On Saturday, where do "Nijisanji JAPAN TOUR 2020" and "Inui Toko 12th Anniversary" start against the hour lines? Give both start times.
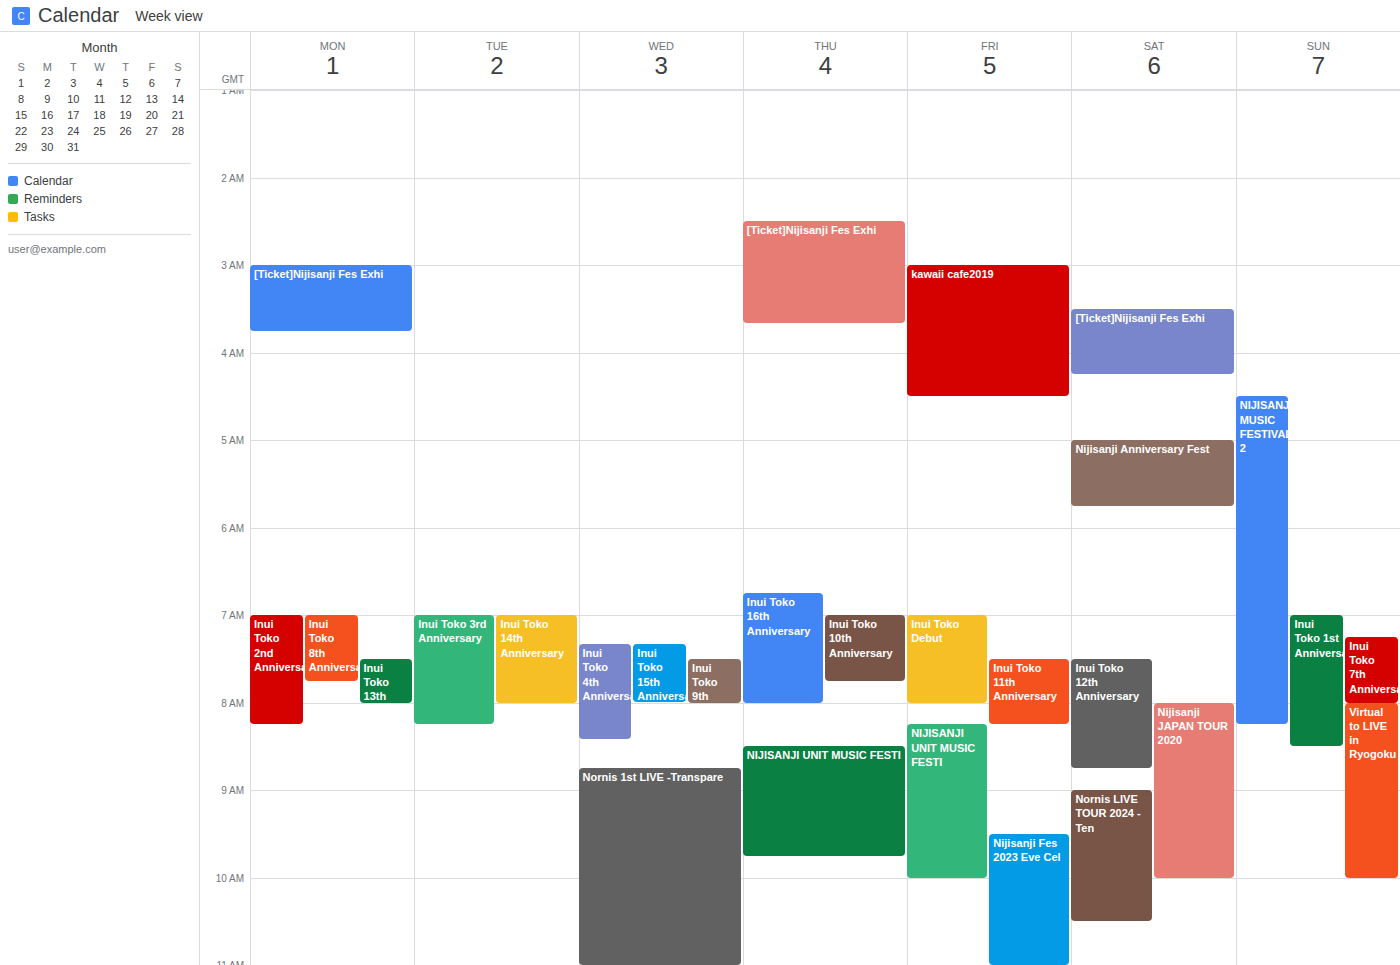
"Nijisanji JAPAN TOUR 2020": 8:00 AM, exactly on the 8 AM line. "Inui Toko 12th Anniversary": 7:30 AM, halfway between the 7 AM and 8 AM lines.